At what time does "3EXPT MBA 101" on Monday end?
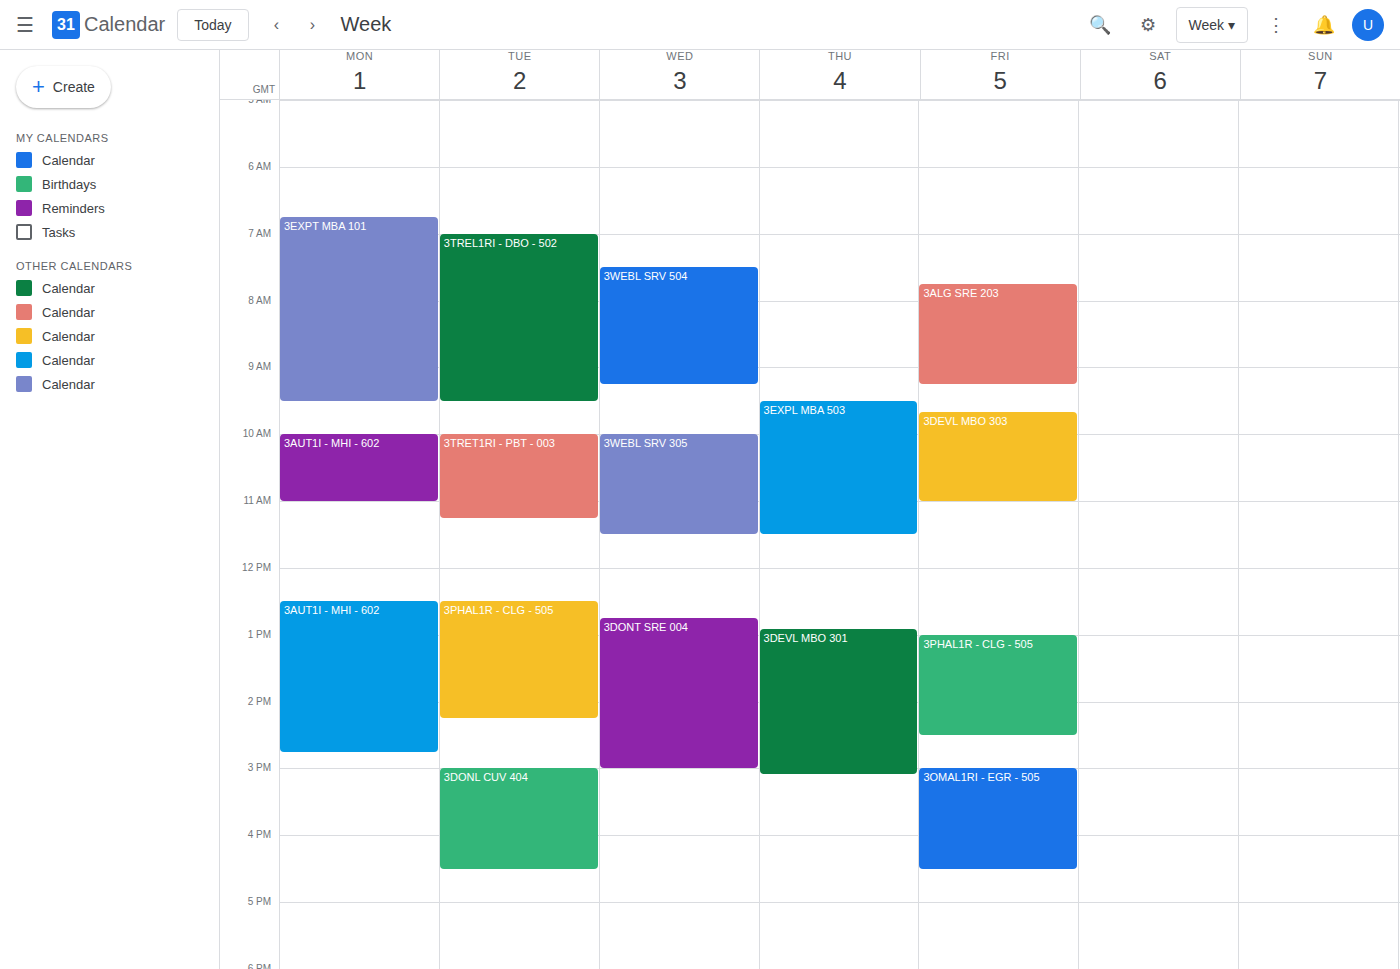
09:30